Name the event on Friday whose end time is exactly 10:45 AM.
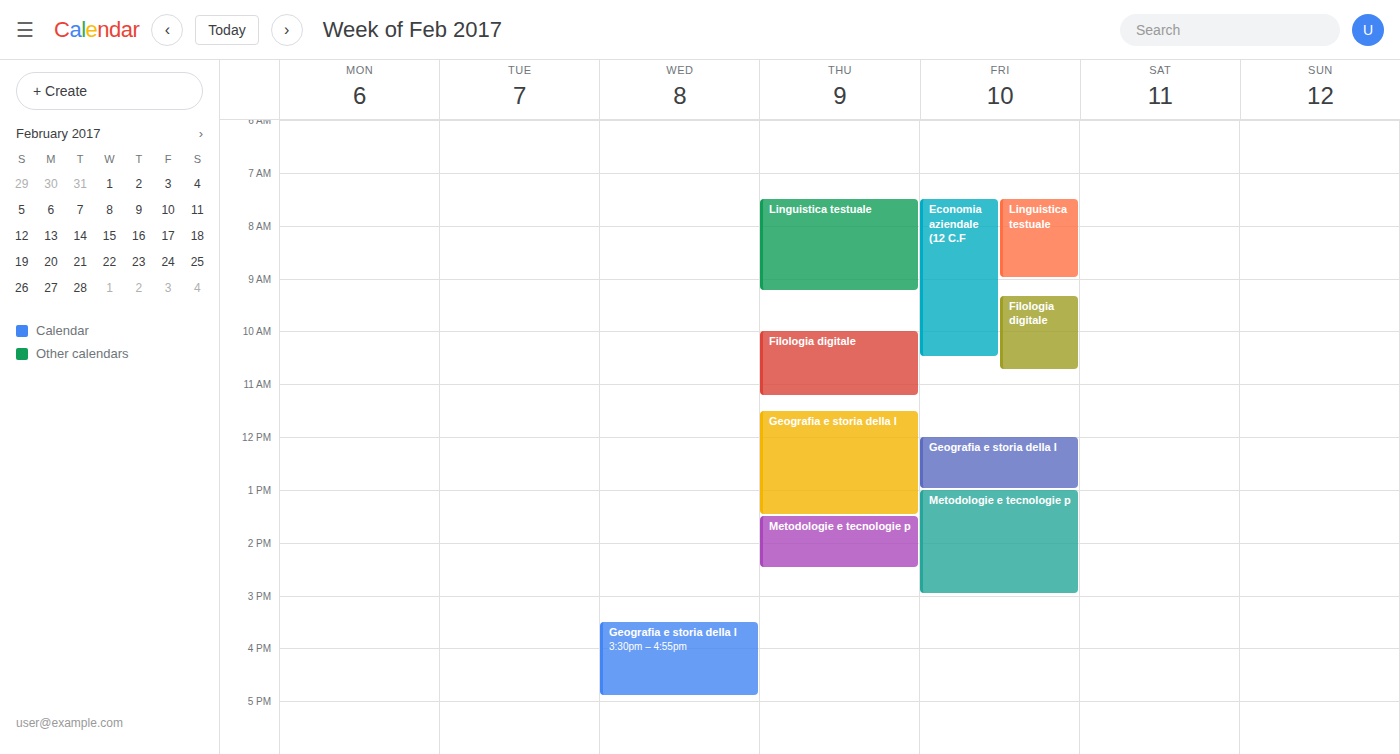
"Filologia digitale"